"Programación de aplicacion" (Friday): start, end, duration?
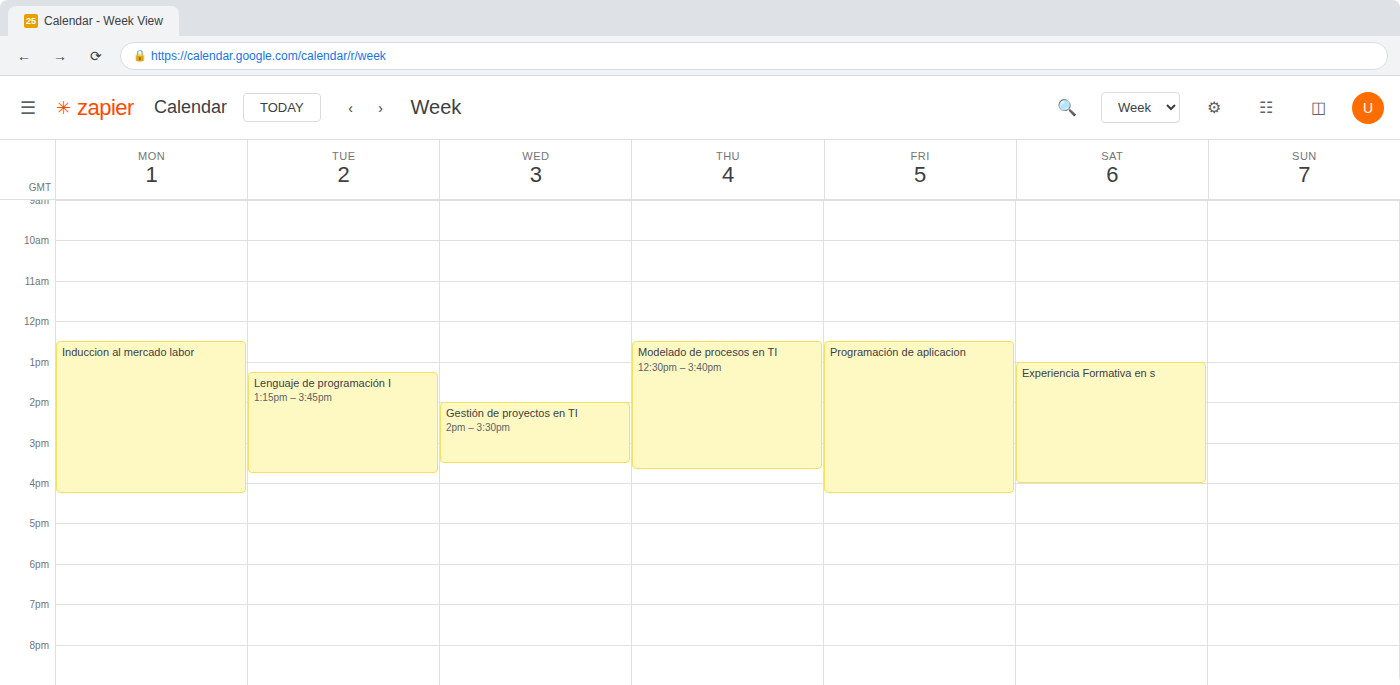
12:30 PM to 4:15 PM, 3 hours 45 minutes